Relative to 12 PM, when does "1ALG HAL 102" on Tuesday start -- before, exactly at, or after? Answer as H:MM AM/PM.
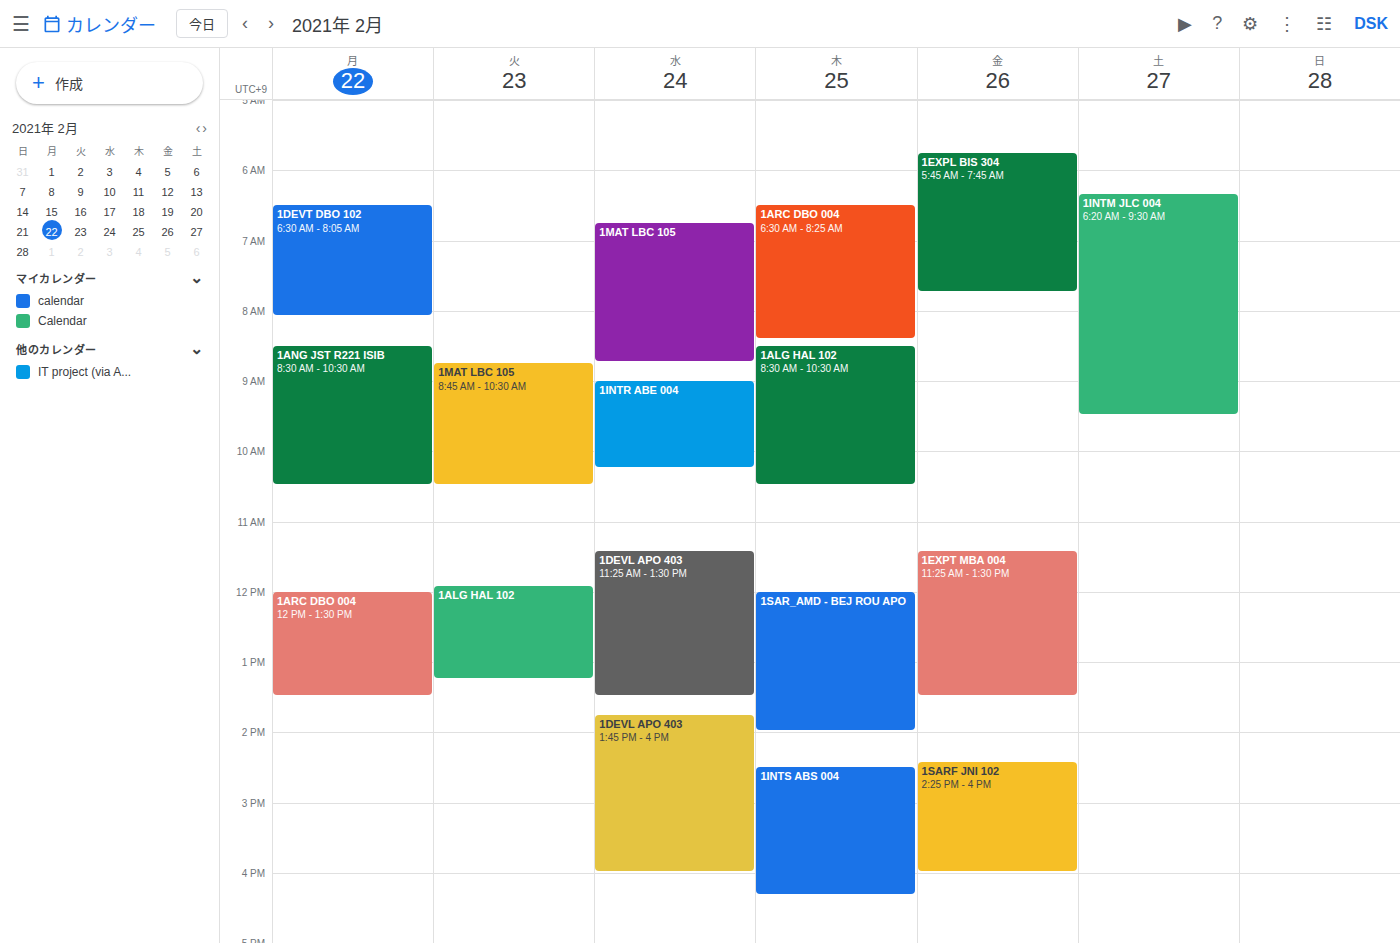
11:55 AM -- before 12 PM, 5 minutes above the 12 PM line.